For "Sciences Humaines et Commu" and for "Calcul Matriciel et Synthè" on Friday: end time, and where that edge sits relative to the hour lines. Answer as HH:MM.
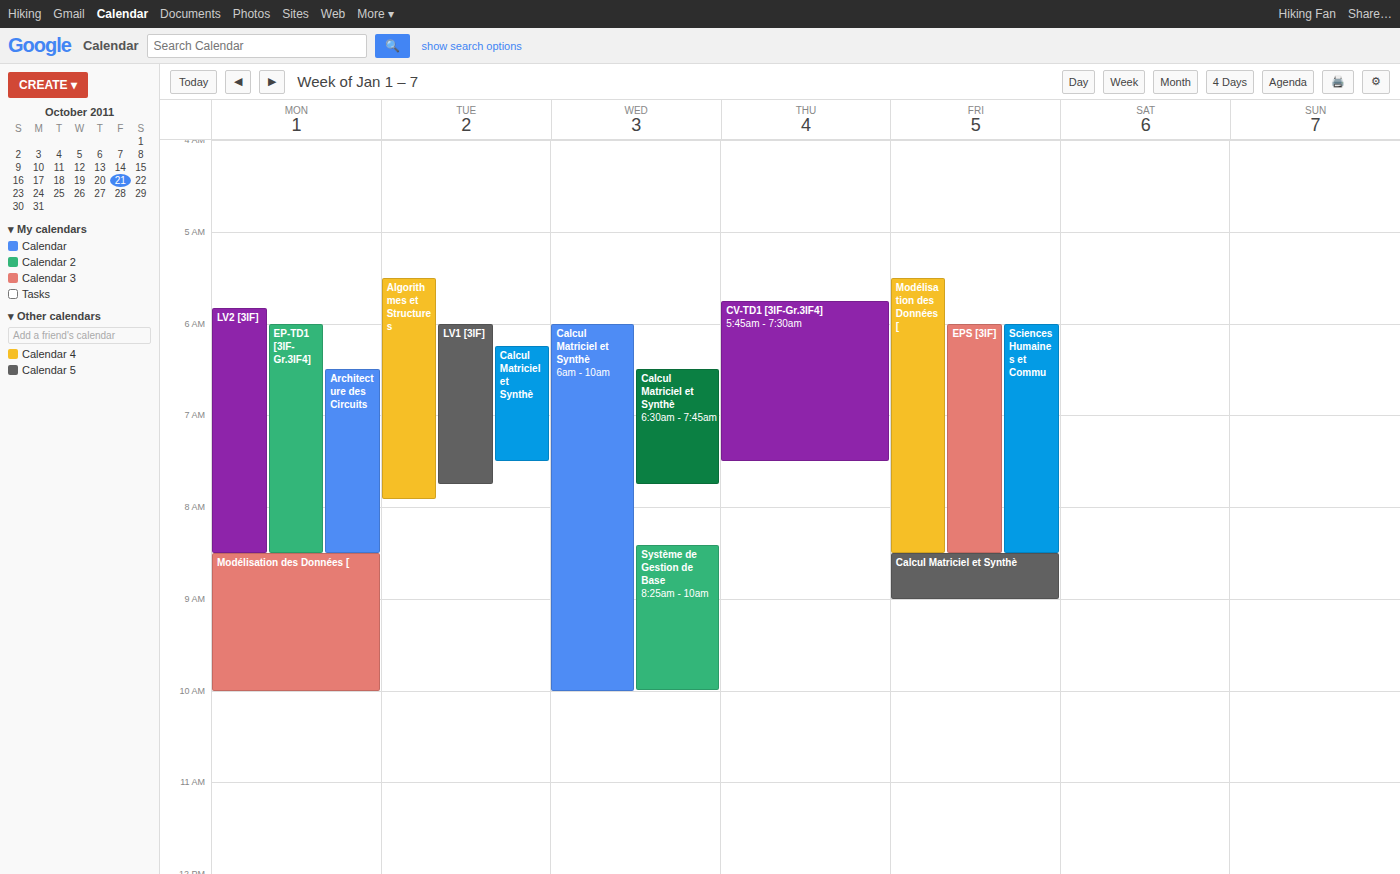
"Sciences Humaines et Commu": 08:30, halfway between the 08:00 and 09:00 lines. "Calcul Matriciel et Synthè": 09:00, exactly on the 09:00 line.